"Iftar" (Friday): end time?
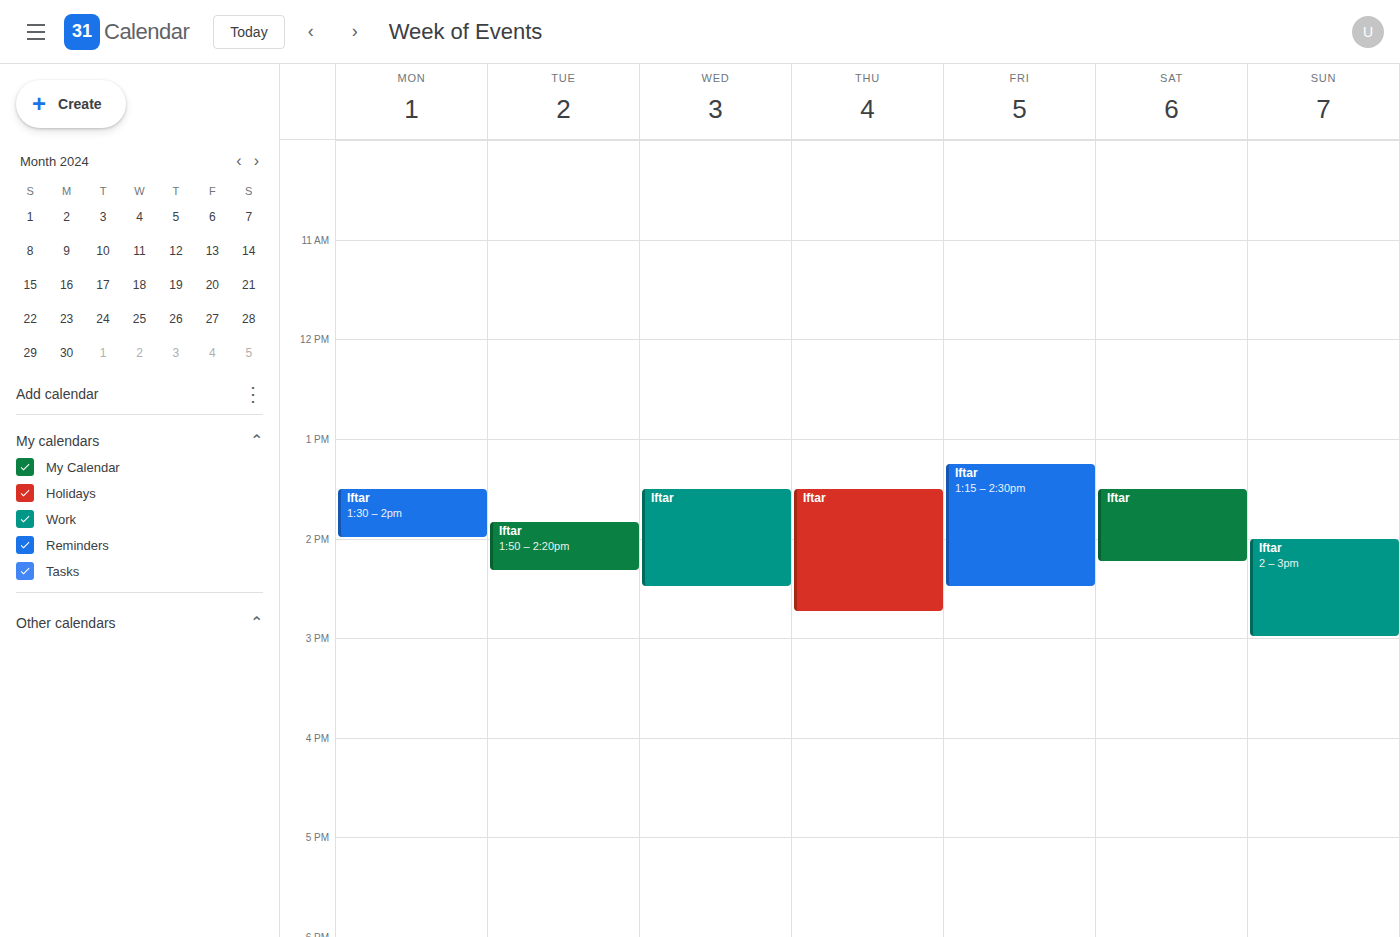
2:30 PM